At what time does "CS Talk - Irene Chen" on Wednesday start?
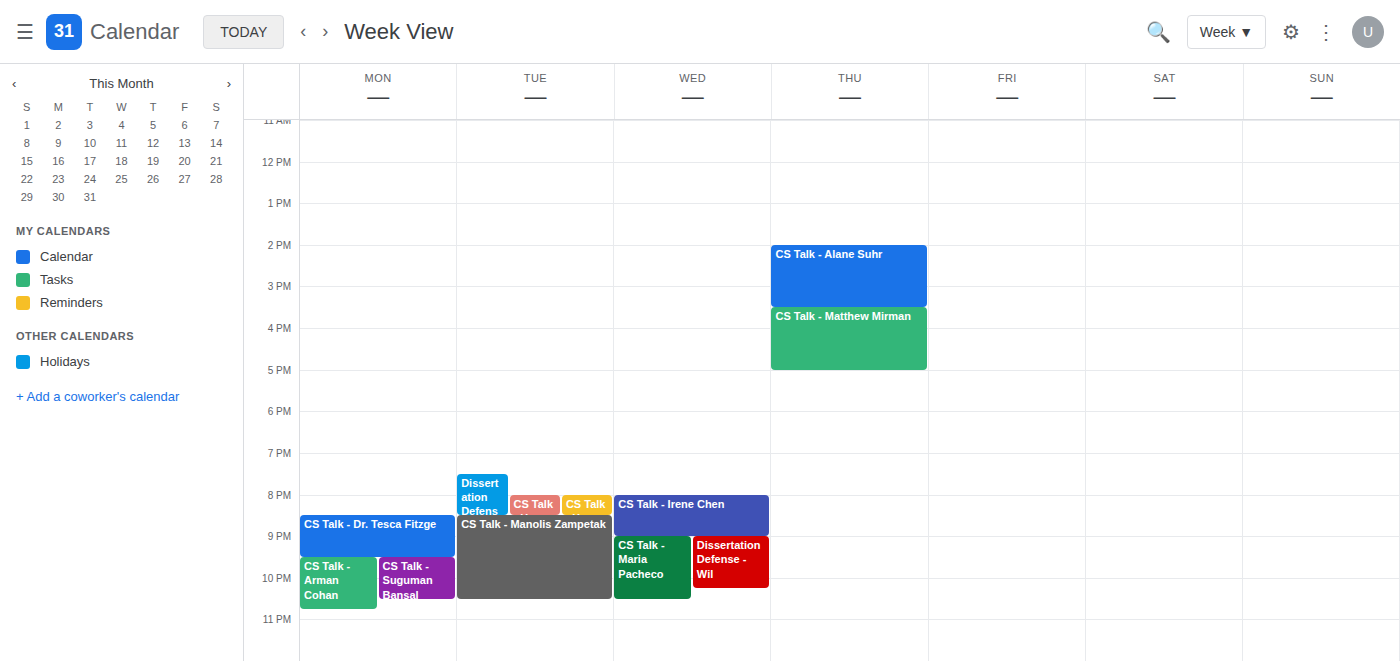
8:00 PM